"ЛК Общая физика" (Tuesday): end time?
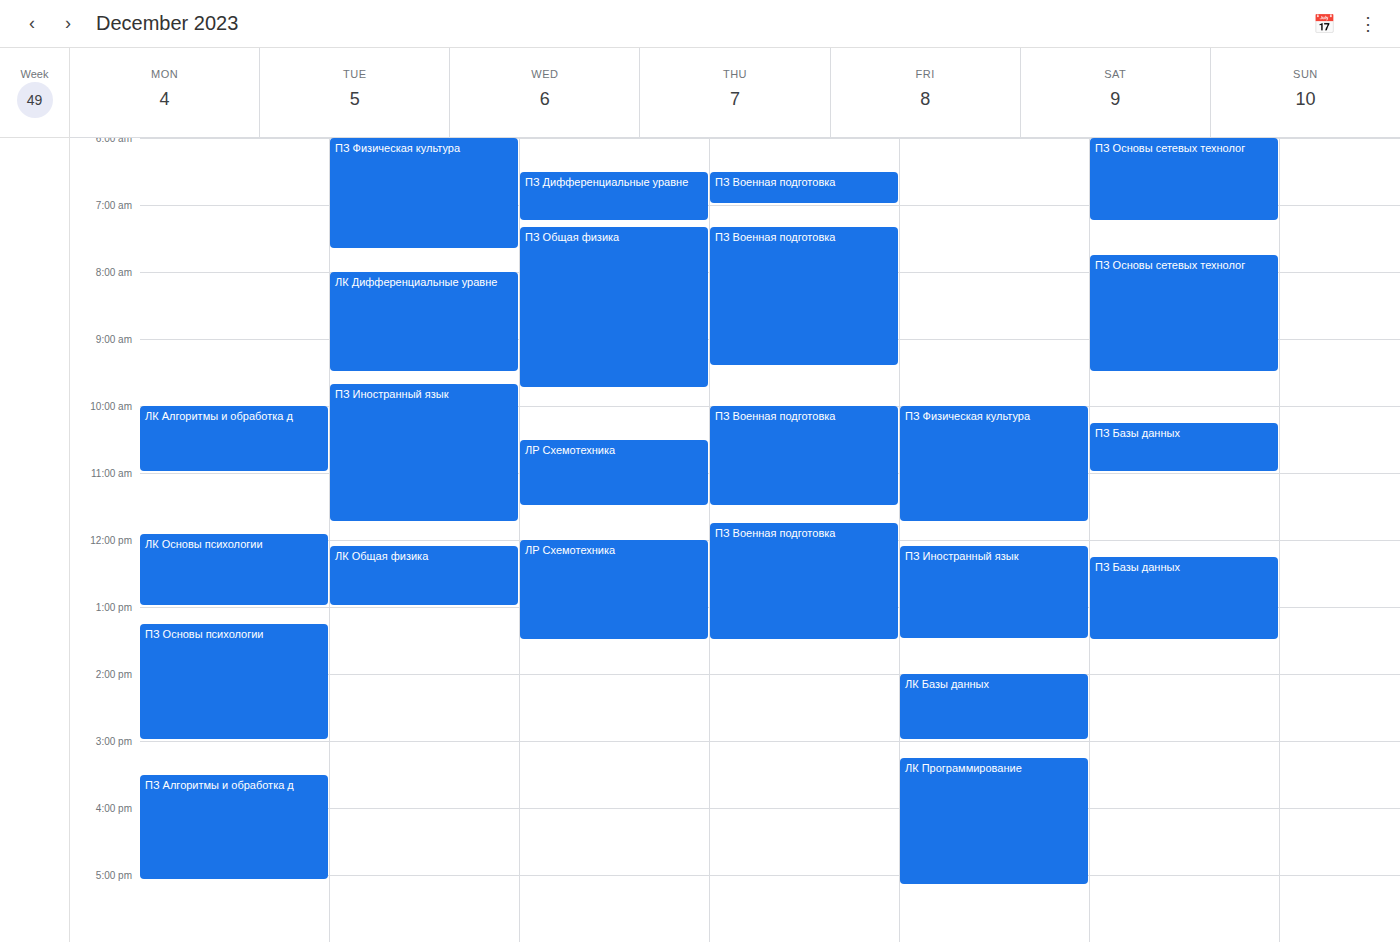
1:00 PM